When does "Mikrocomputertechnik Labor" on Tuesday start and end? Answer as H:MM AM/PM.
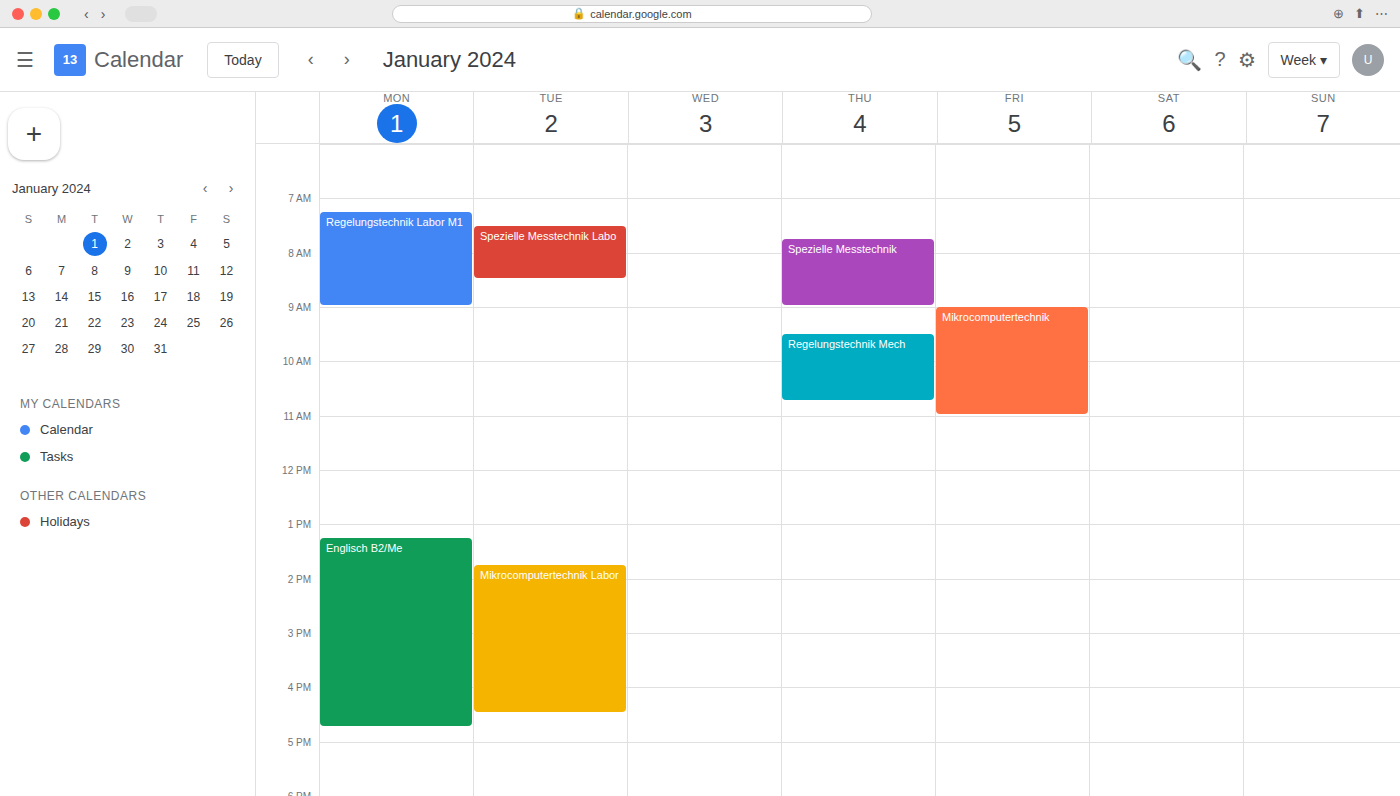
1:45 PM to 4:30 PM